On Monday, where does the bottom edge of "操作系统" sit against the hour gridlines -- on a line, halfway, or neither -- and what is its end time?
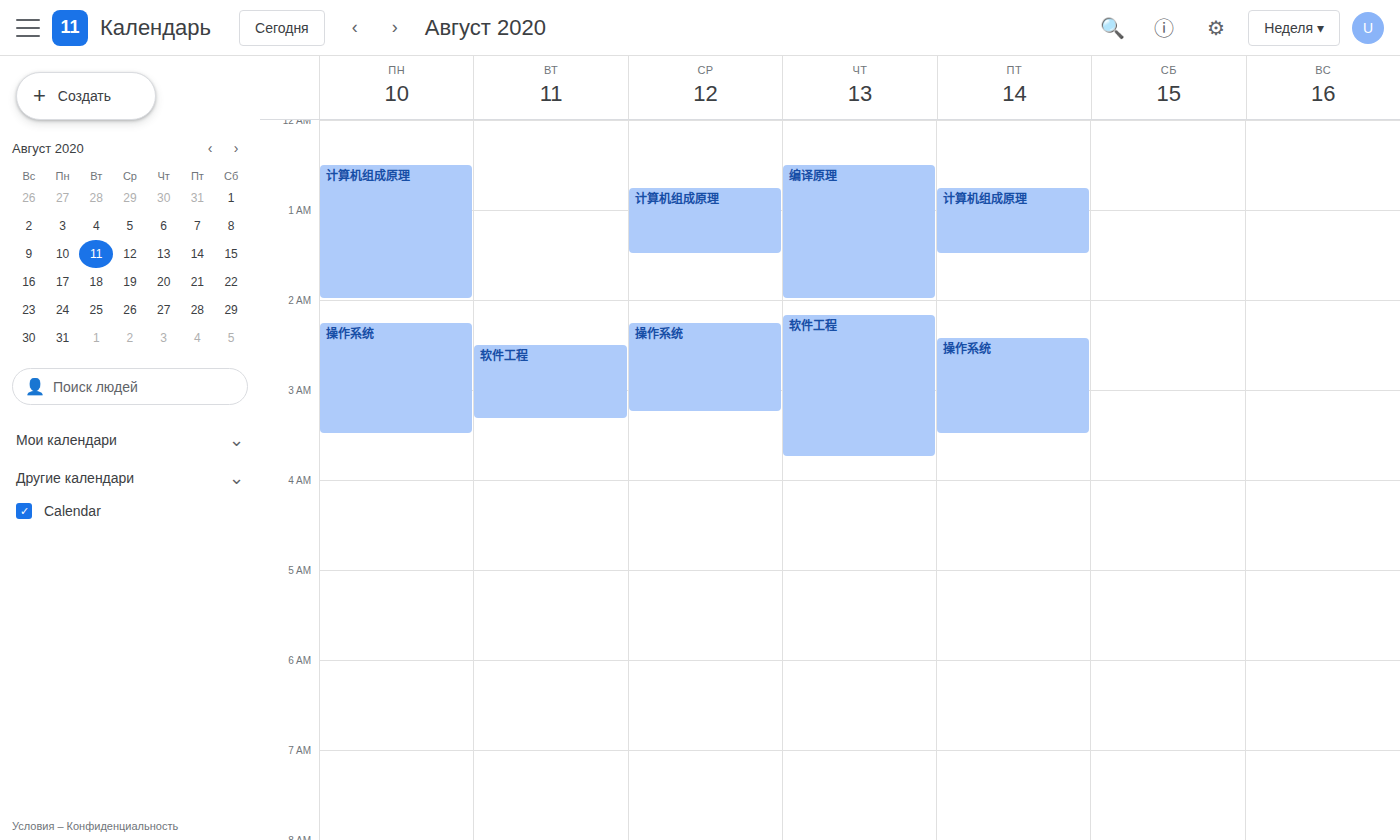
3:30 AM -- halfway between the 3 AM and 4 AM lines.